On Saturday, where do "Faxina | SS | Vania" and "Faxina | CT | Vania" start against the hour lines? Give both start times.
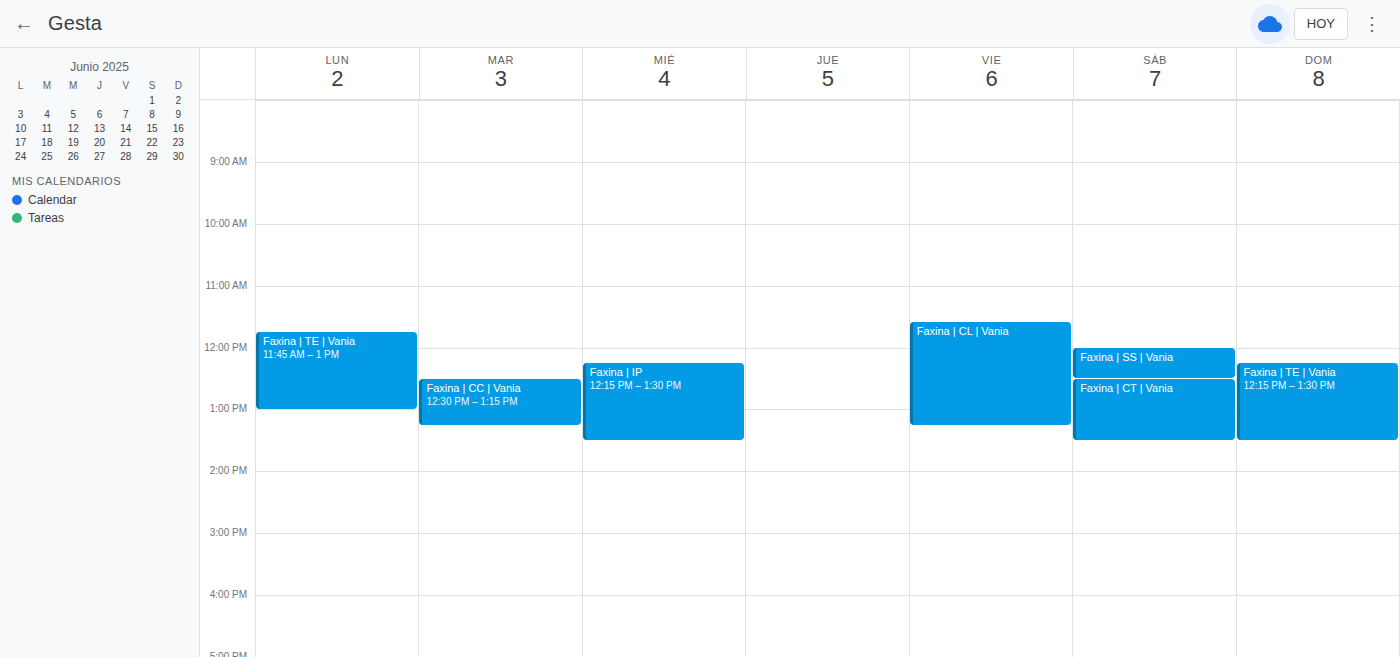
"Faxina | SS | Vania": 12:00 PM, exactly on the 12 PM line. "Faxina | CT | Vania": 12:30 PM, halfway between the 12 PM and 1 PM lines.